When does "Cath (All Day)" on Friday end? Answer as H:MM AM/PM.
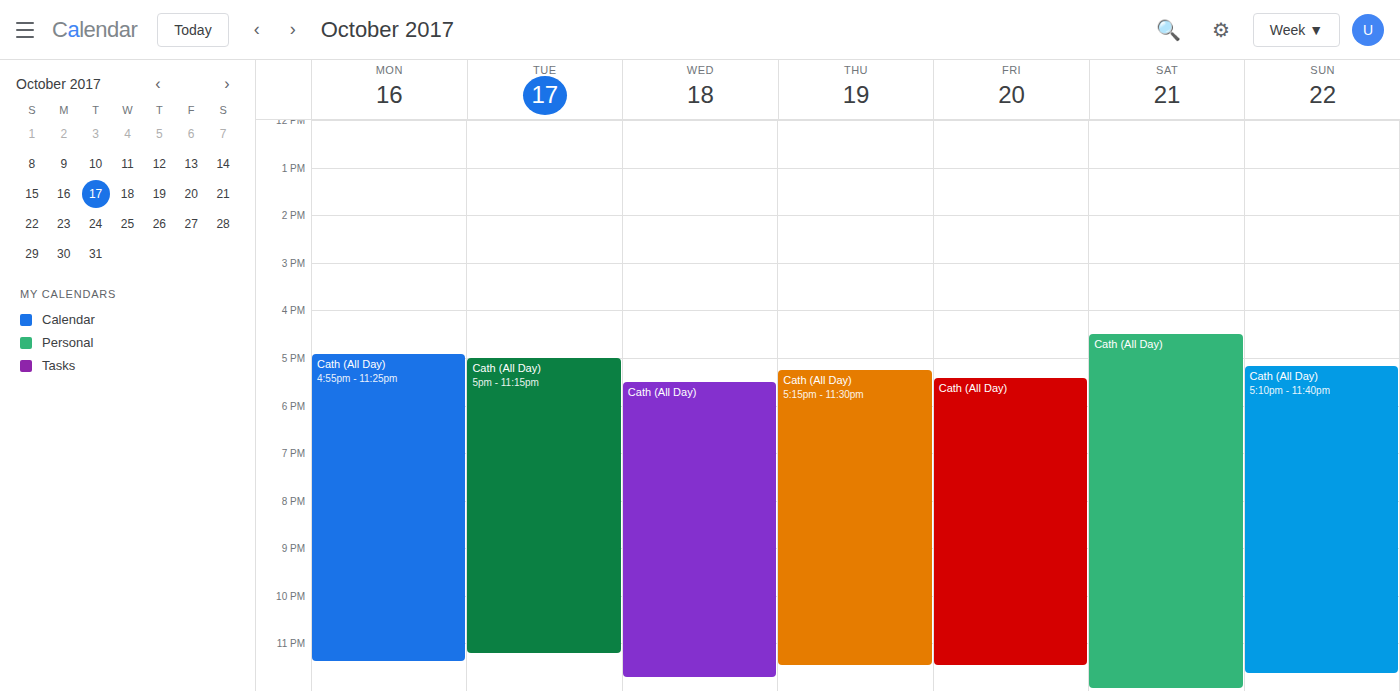
11:30 PM